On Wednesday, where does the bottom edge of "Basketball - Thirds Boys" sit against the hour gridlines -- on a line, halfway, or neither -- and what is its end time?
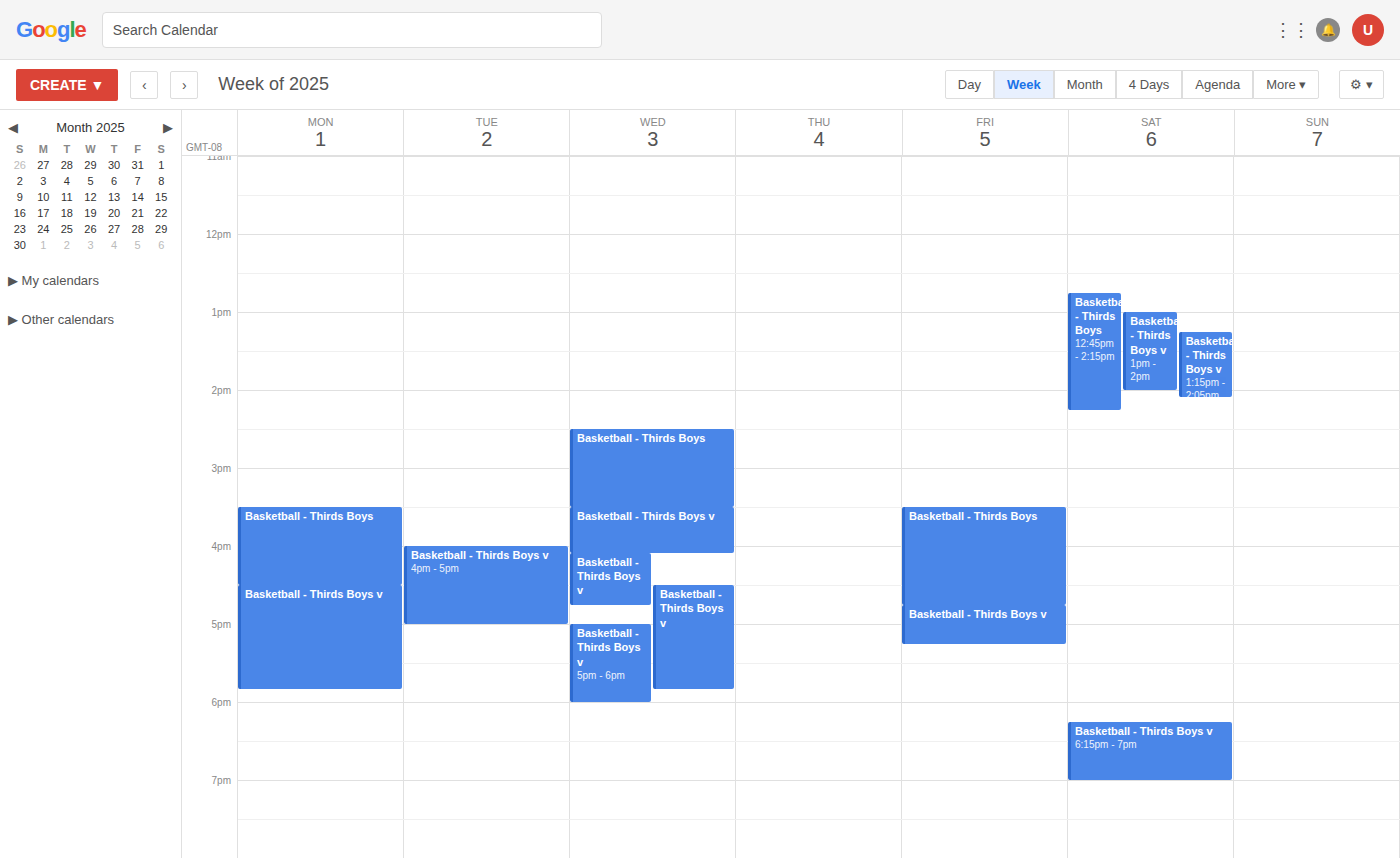
15:30 -- halfway between the 15:00 and 16:00 lines.